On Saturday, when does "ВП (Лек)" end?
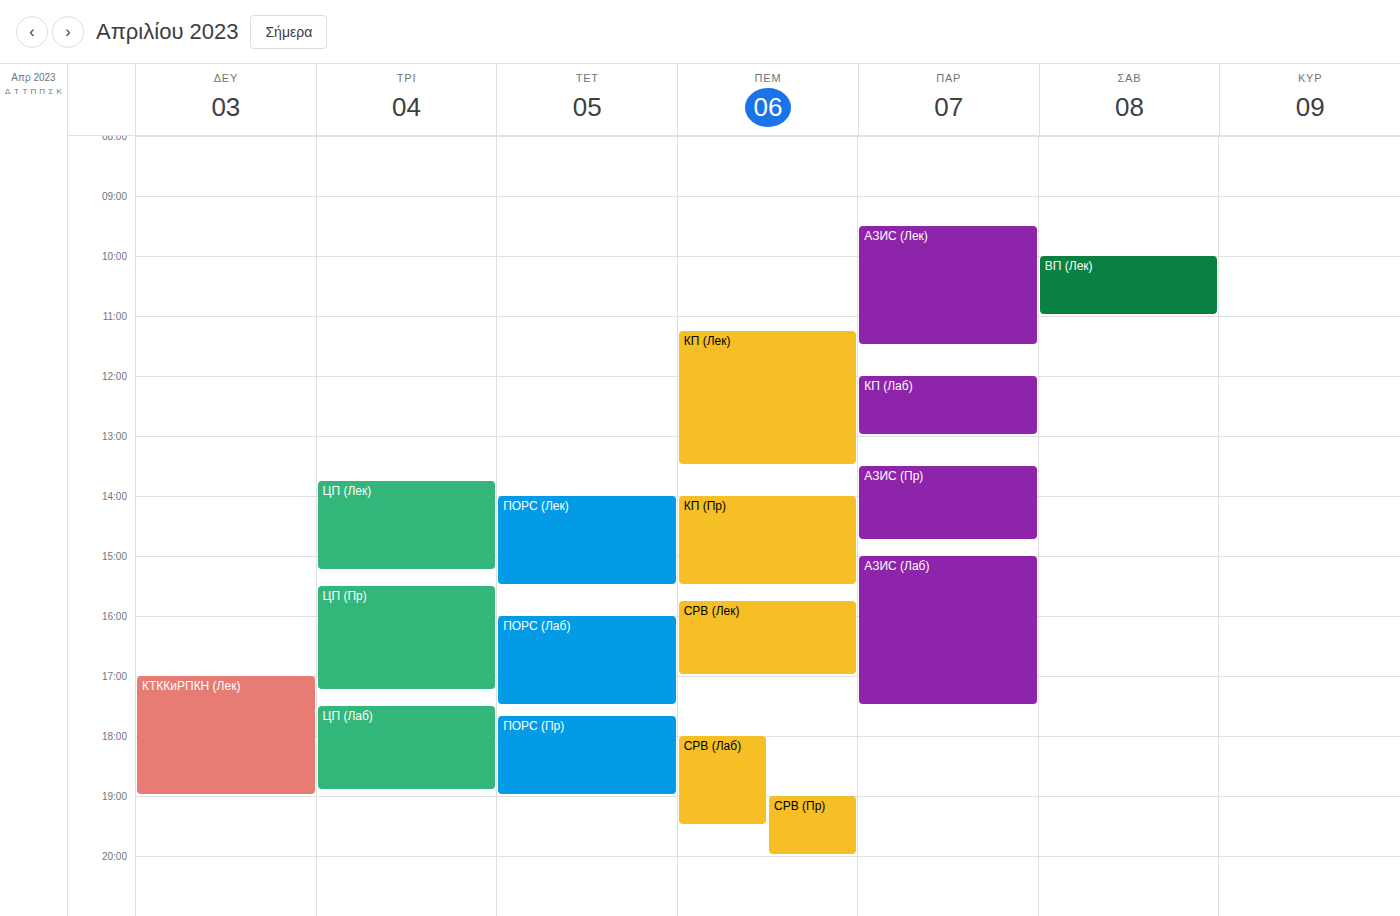
11:00